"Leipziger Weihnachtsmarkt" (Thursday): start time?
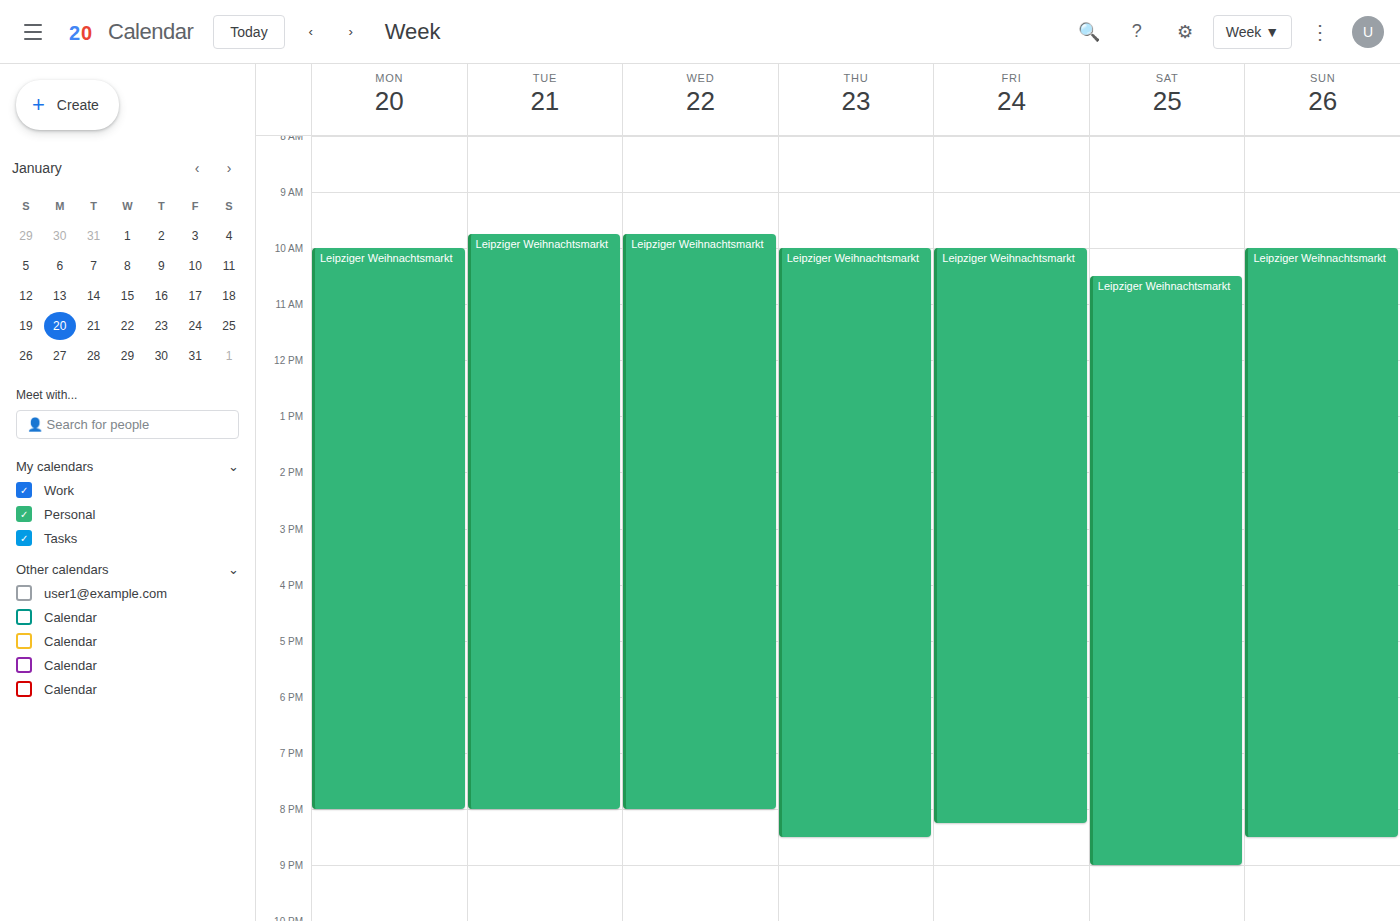
10:00 AM